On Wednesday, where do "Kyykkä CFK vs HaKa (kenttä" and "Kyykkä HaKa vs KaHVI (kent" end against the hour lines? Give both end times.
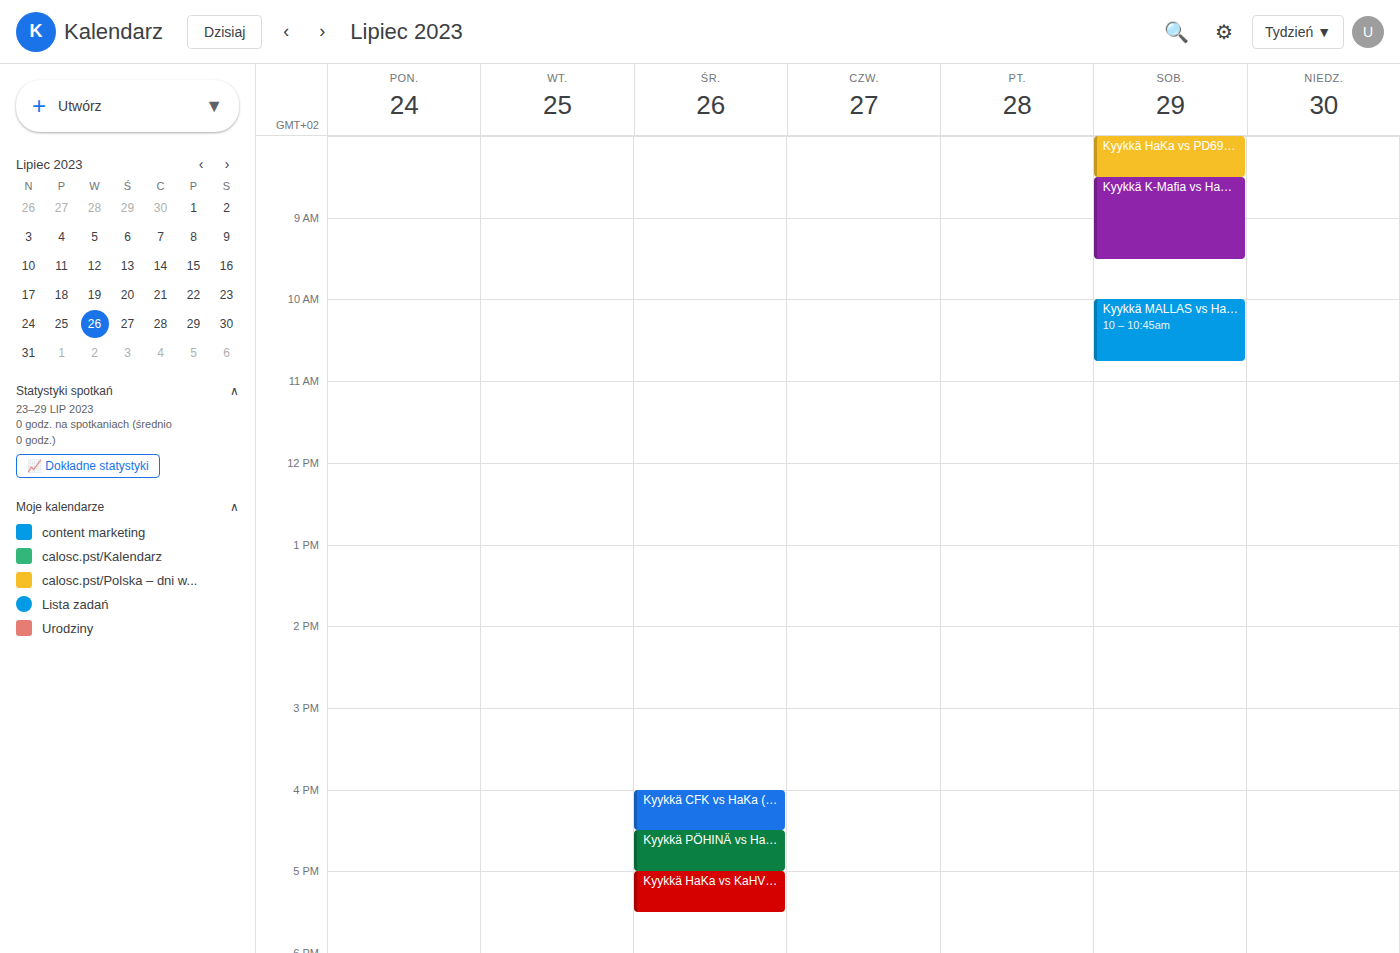
"Kyykkä CFK vs HaKa (kenttä": 4:30 PM, halfway between the 4 PM and 5 PM lines. "Kyykkä HaKa vs KaHVI (kent": 5:30 PM, halfway between the 5 PM and 6 PM lines.